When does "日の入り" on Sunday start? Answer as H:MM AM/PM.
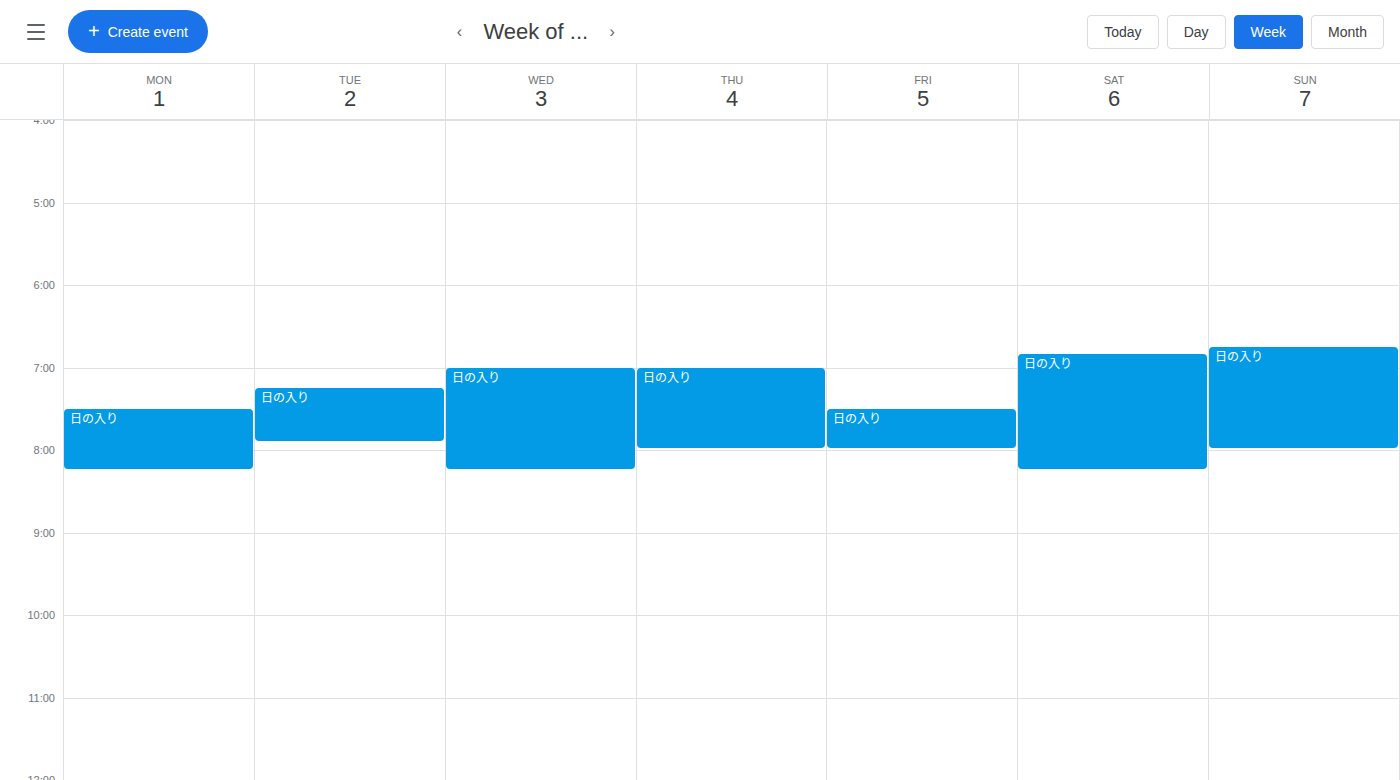
6:45 AM